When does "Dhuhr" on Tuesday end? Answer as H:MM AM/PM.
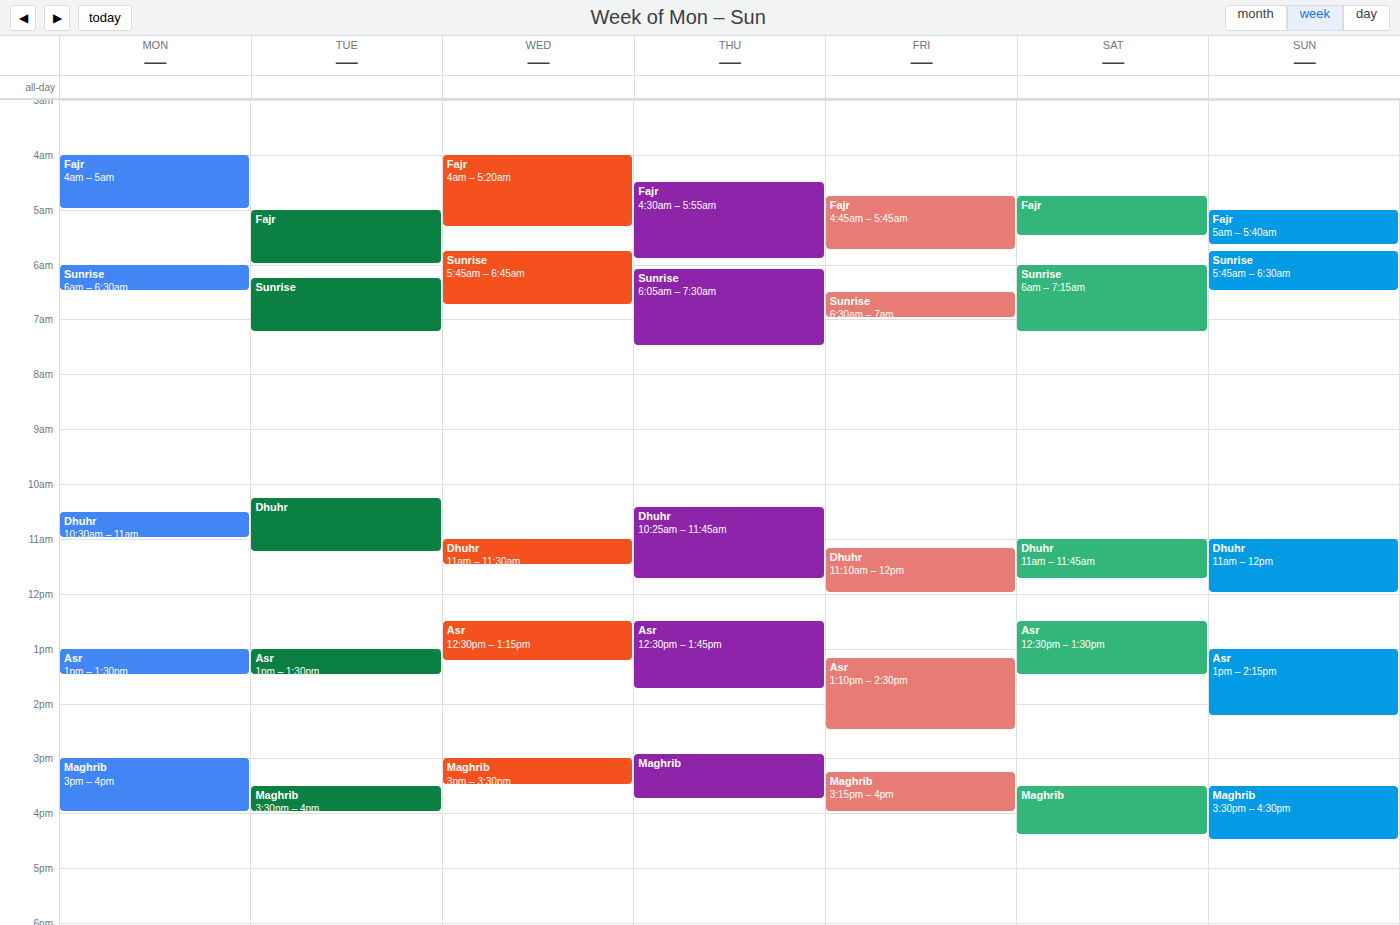
11:15 AM